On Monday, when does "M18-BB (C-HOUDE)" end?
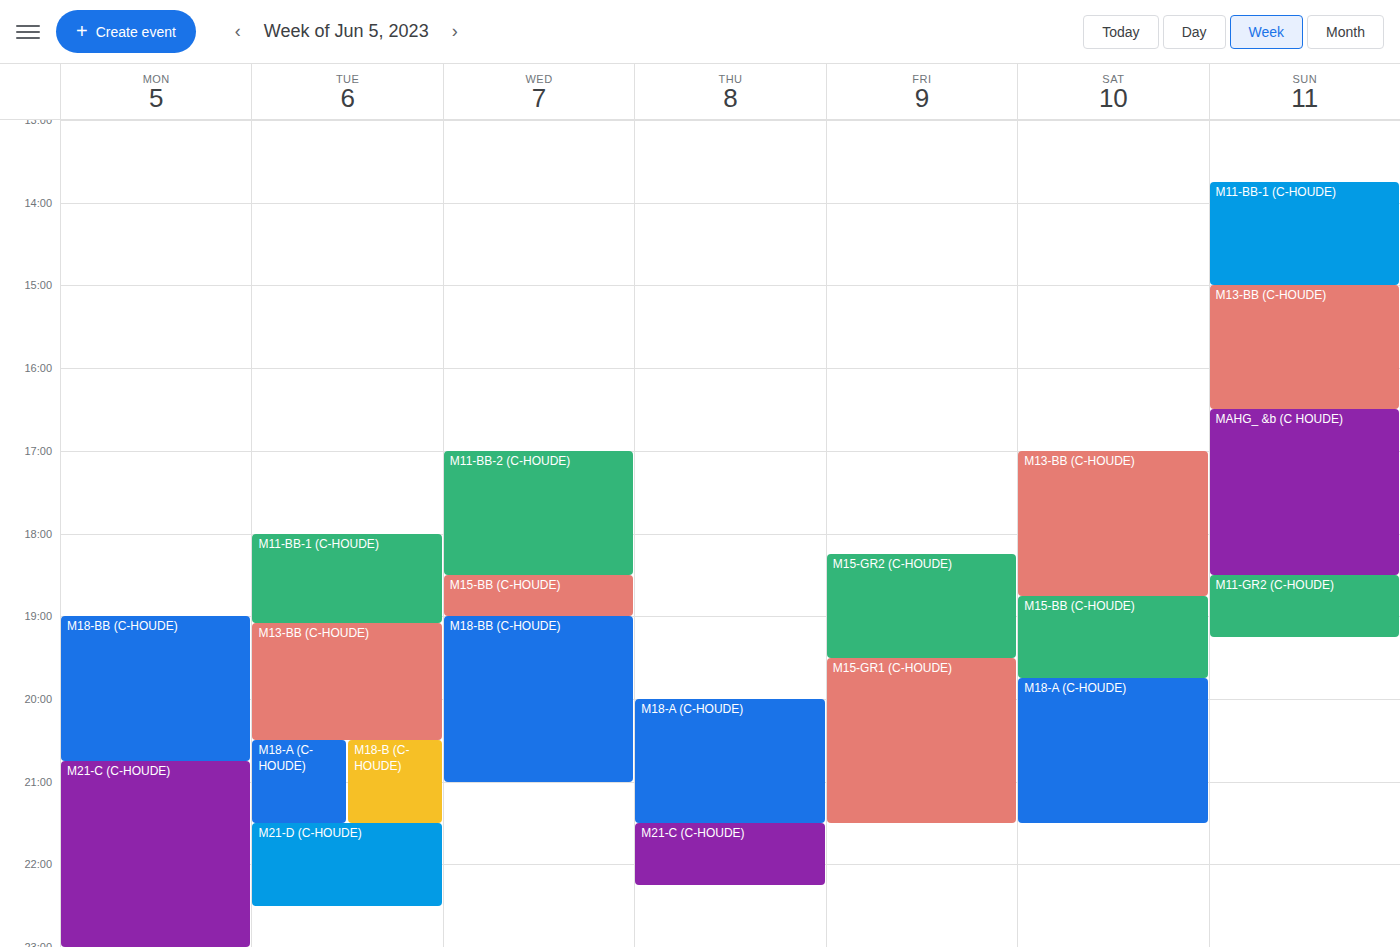
8:45 PM